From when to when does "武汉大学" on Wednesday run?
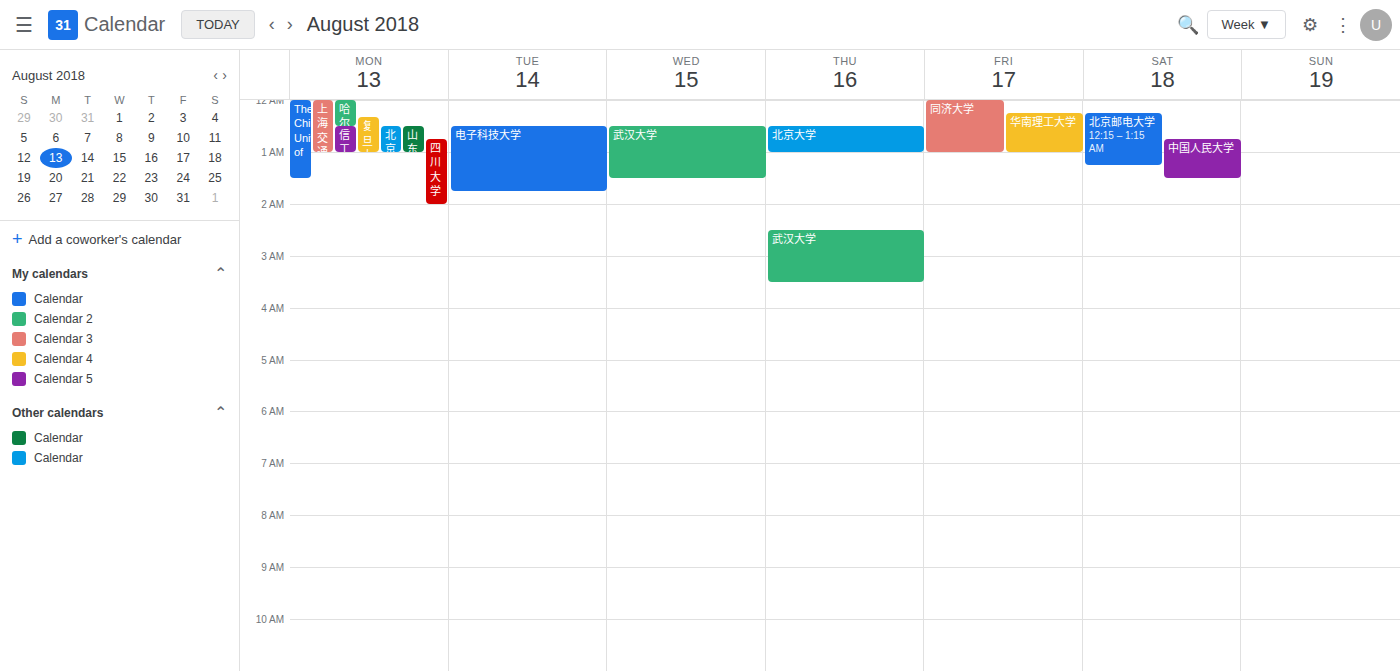
12:30 AM to 1:30 AM